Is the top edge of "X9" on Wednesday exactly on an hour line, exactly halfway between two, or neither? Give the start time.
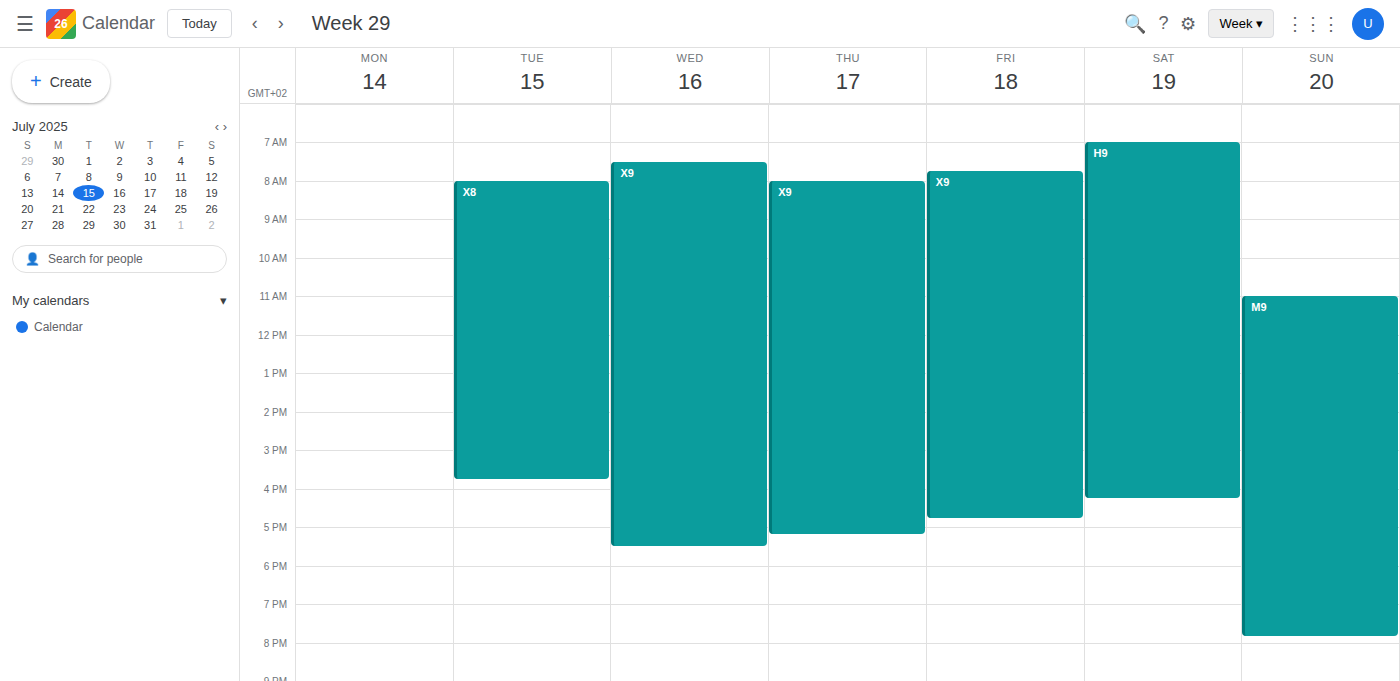
07:30 -- halfway between the 07:00 and 08:00 lines.